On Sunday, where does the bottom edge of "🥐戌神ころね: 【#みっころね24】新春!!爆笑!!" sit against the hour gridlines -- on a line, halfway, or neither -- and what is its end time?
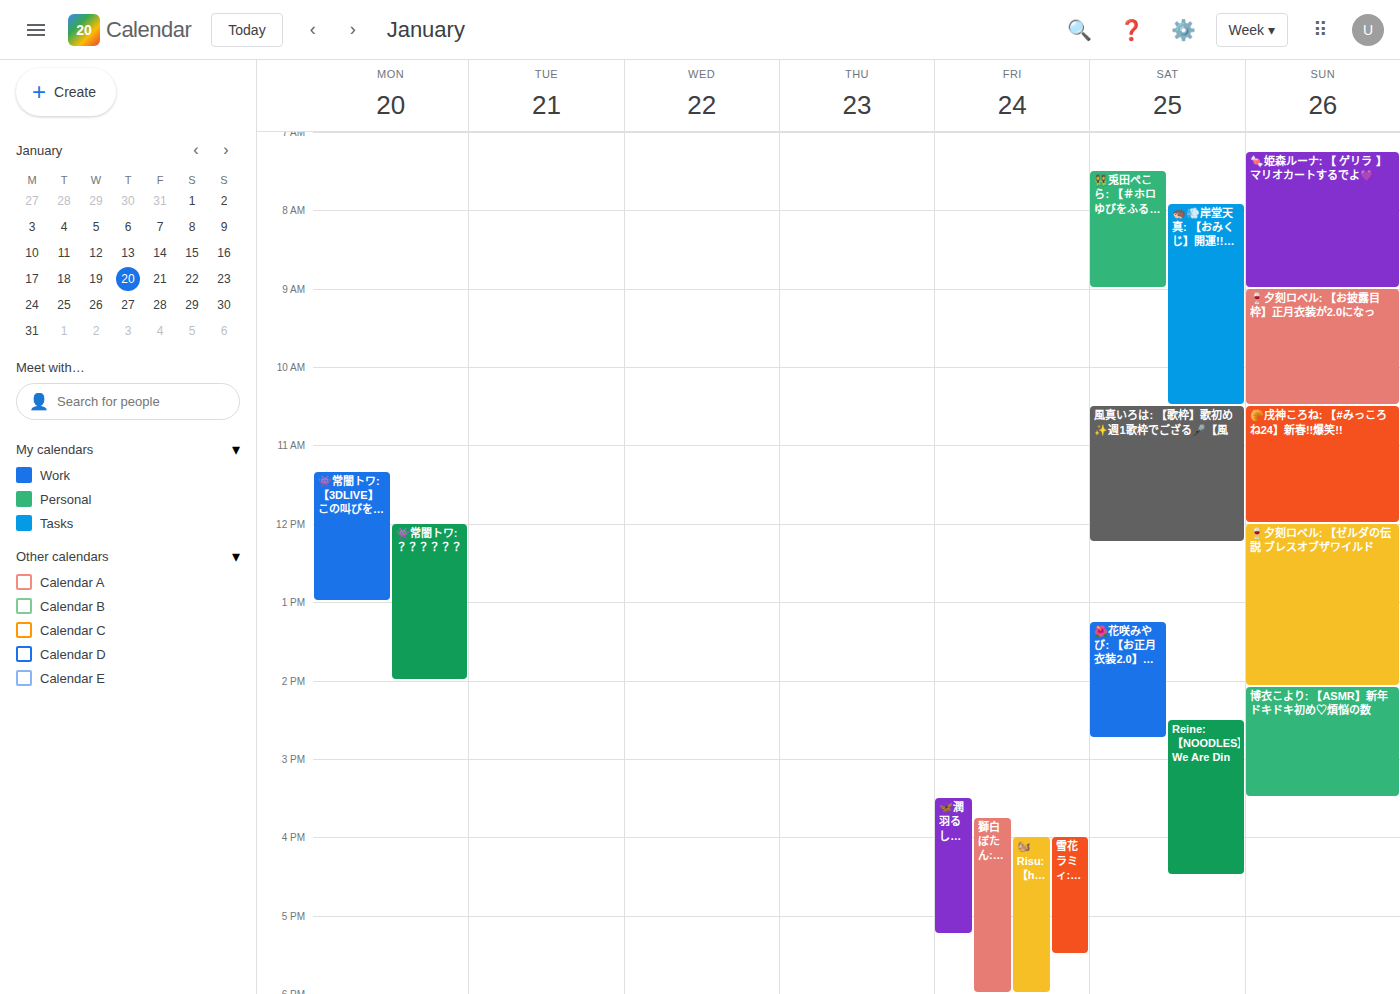
12:00 PM -- exactly on the 12 PM line.